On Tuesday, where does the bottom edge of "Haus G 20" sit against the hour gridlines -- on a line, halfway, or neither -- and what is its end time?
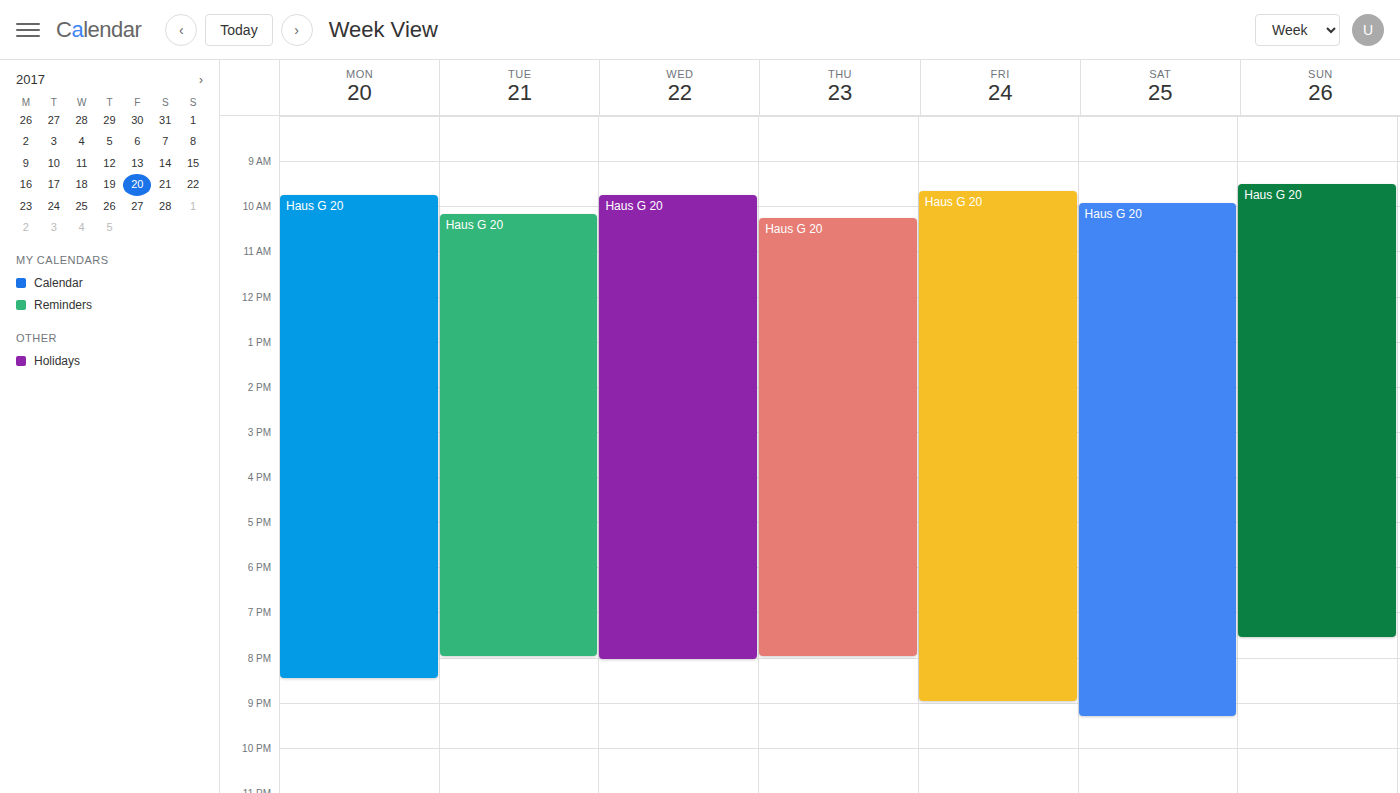
8:00 PM -- exactly on the 8 PM line.